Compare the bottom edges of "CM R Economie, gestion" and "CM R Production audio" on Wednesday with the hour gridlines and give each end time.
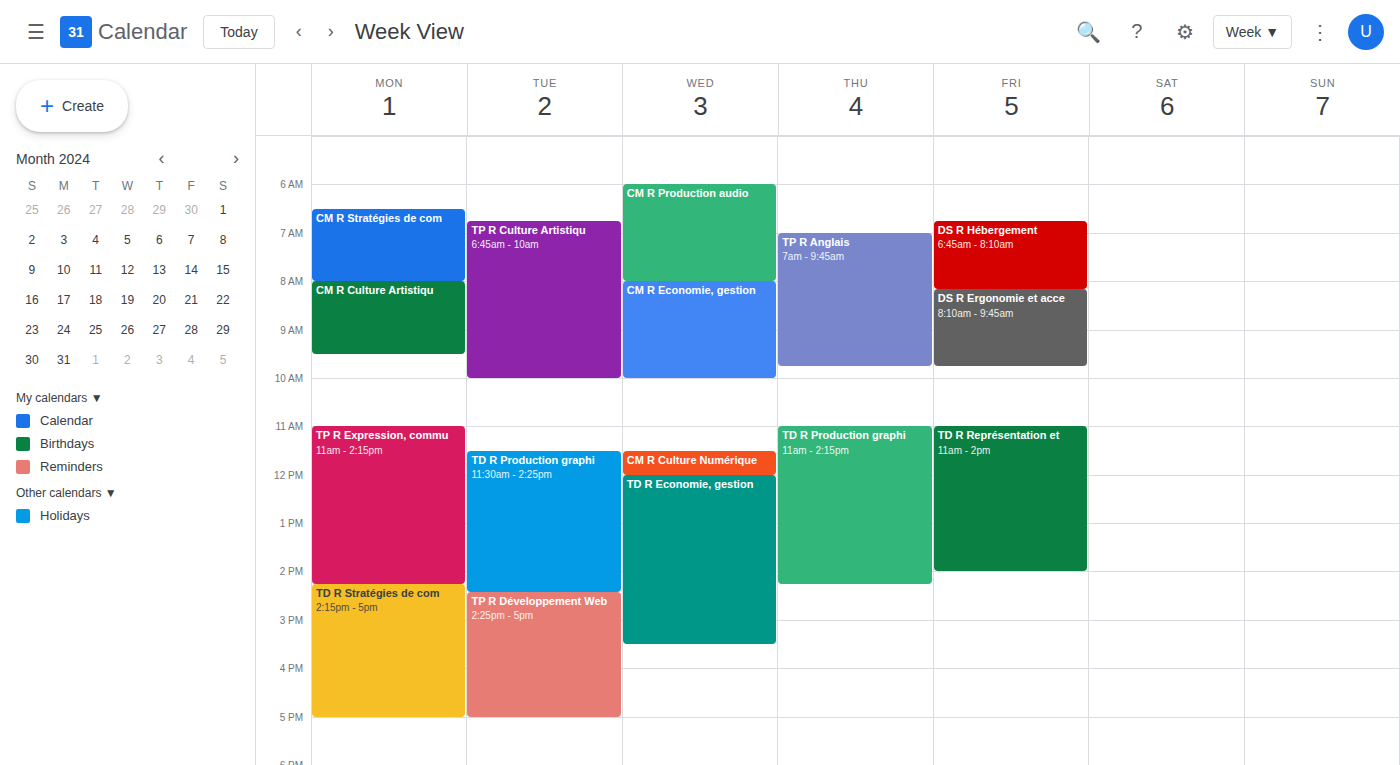
"CM R Economie, gestion": 10:00 AM, exactly on the 10 AM line. "CM R Production audio": 8:00 AM, exactly on the 8 AM line.